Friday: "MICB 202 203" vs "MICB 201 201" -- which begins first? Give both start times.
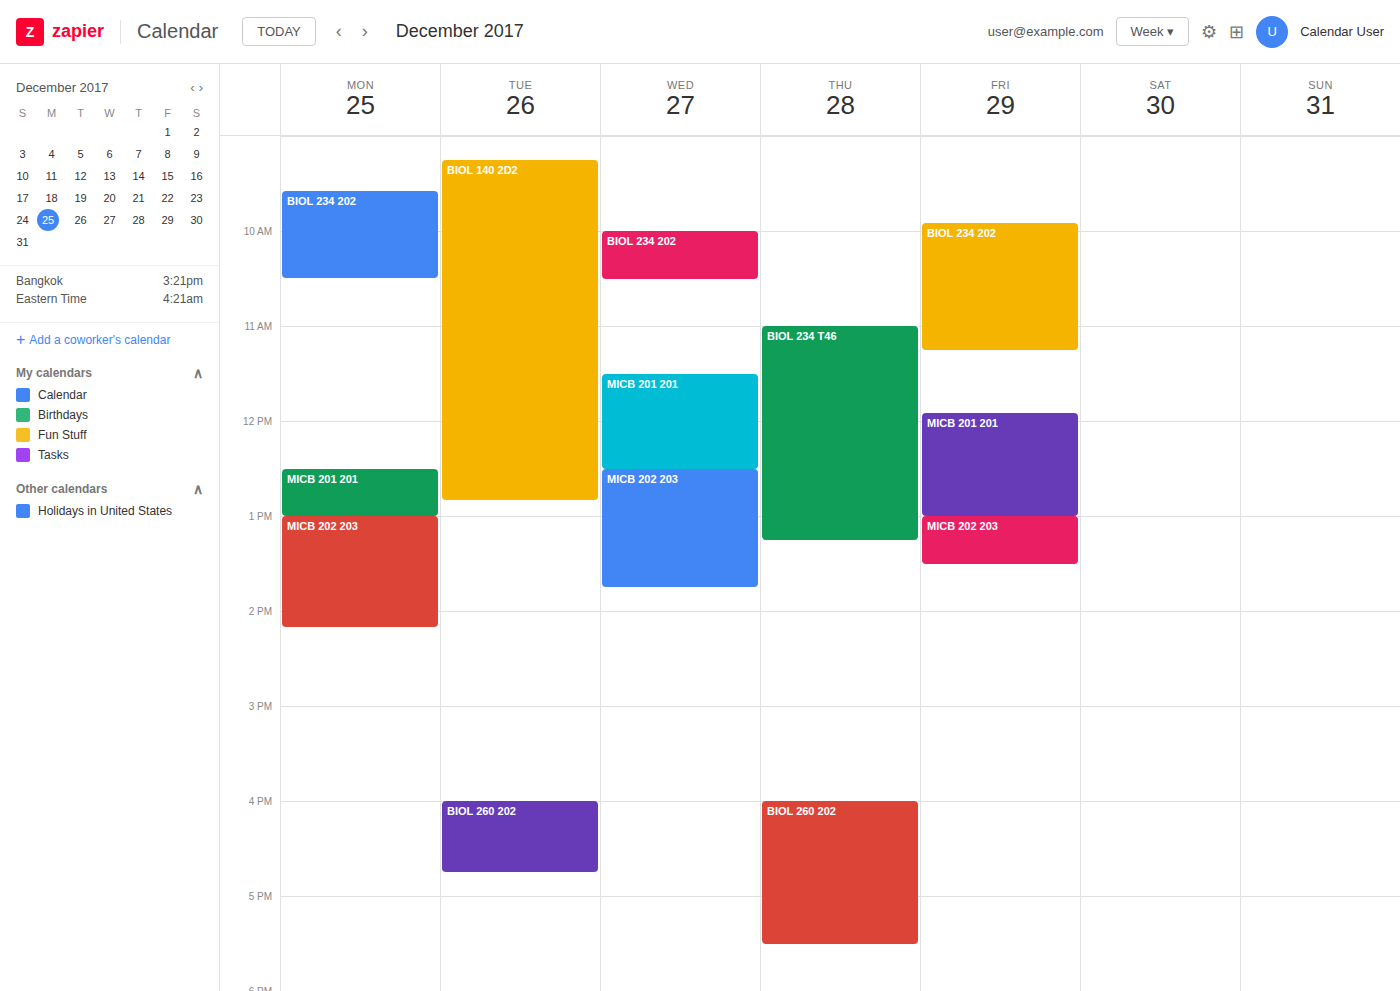
"MICB 201 201" 11:55; "MICB 202 203" 13:00.